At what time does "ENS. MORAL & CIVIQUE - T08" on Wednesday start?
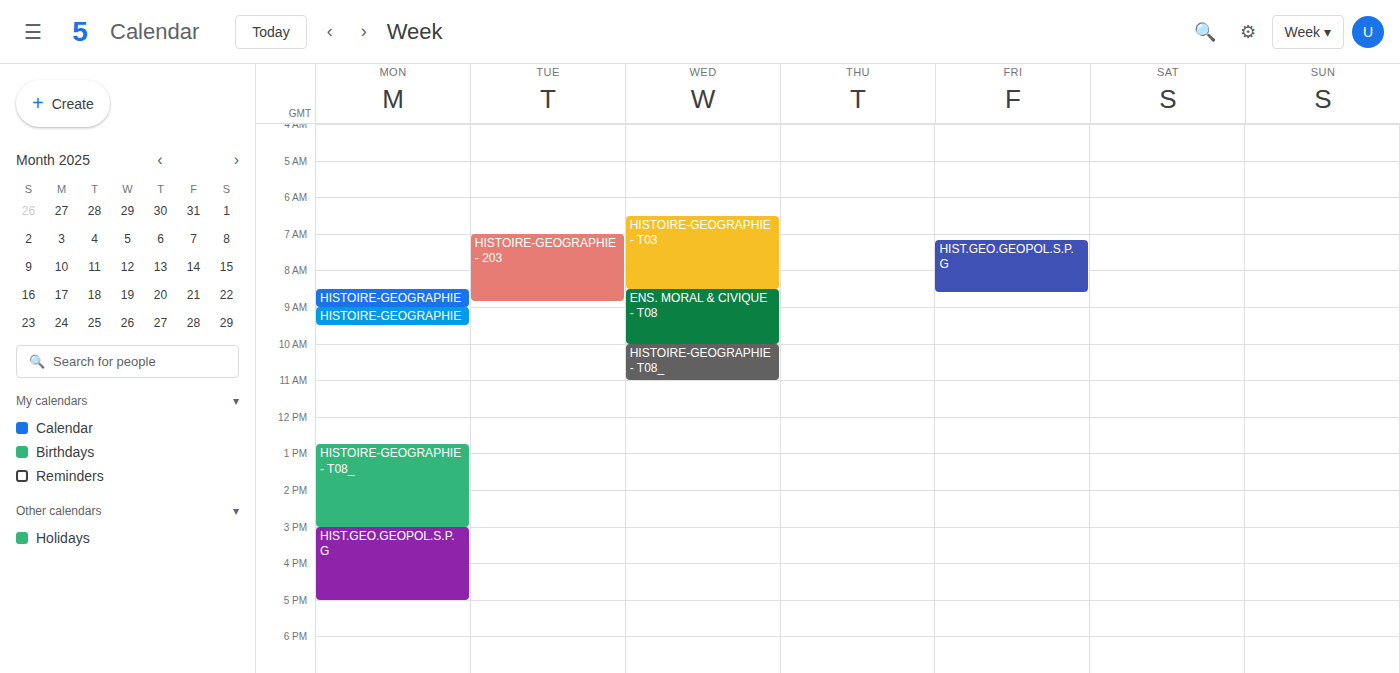
8:30 AM